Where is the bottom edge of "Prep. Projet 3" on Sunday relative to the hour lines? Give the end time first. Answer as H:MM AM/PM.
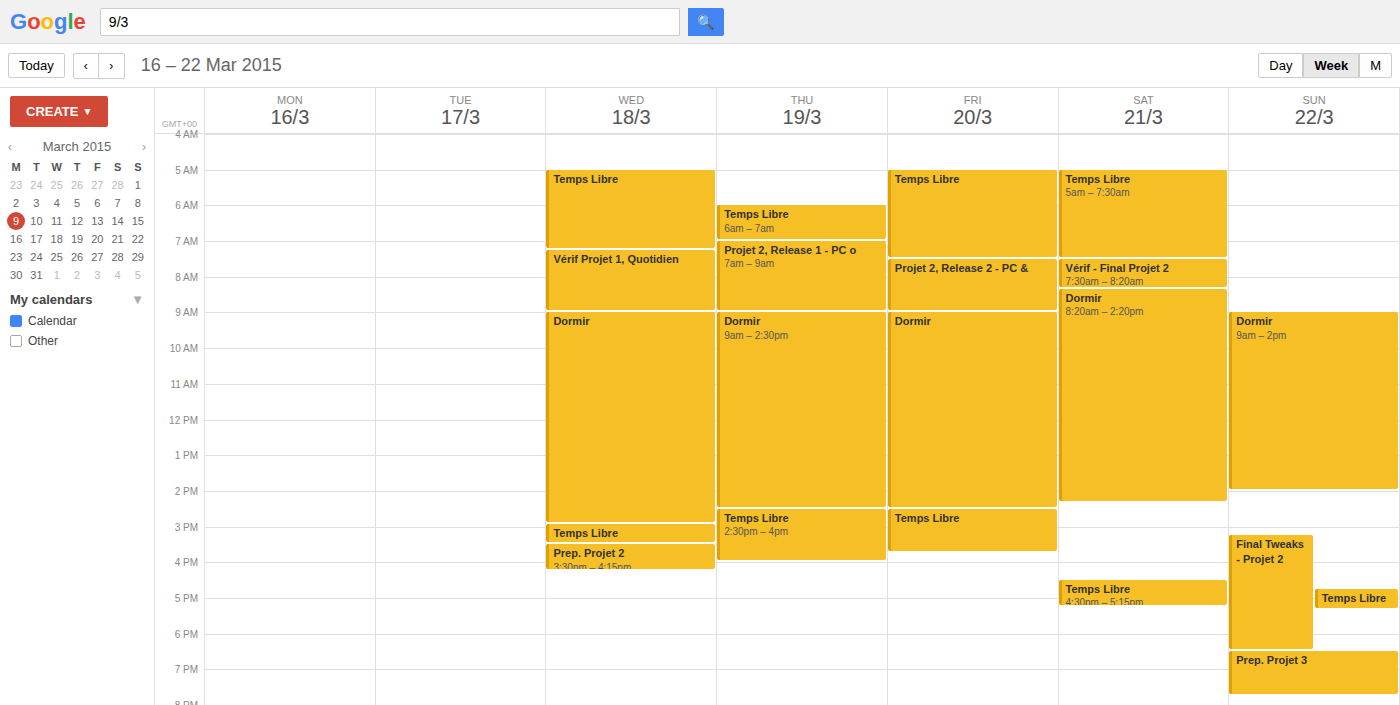
7:45 PM -- neither: three quarters of the way from the 7 PM line to the 8 PM line.